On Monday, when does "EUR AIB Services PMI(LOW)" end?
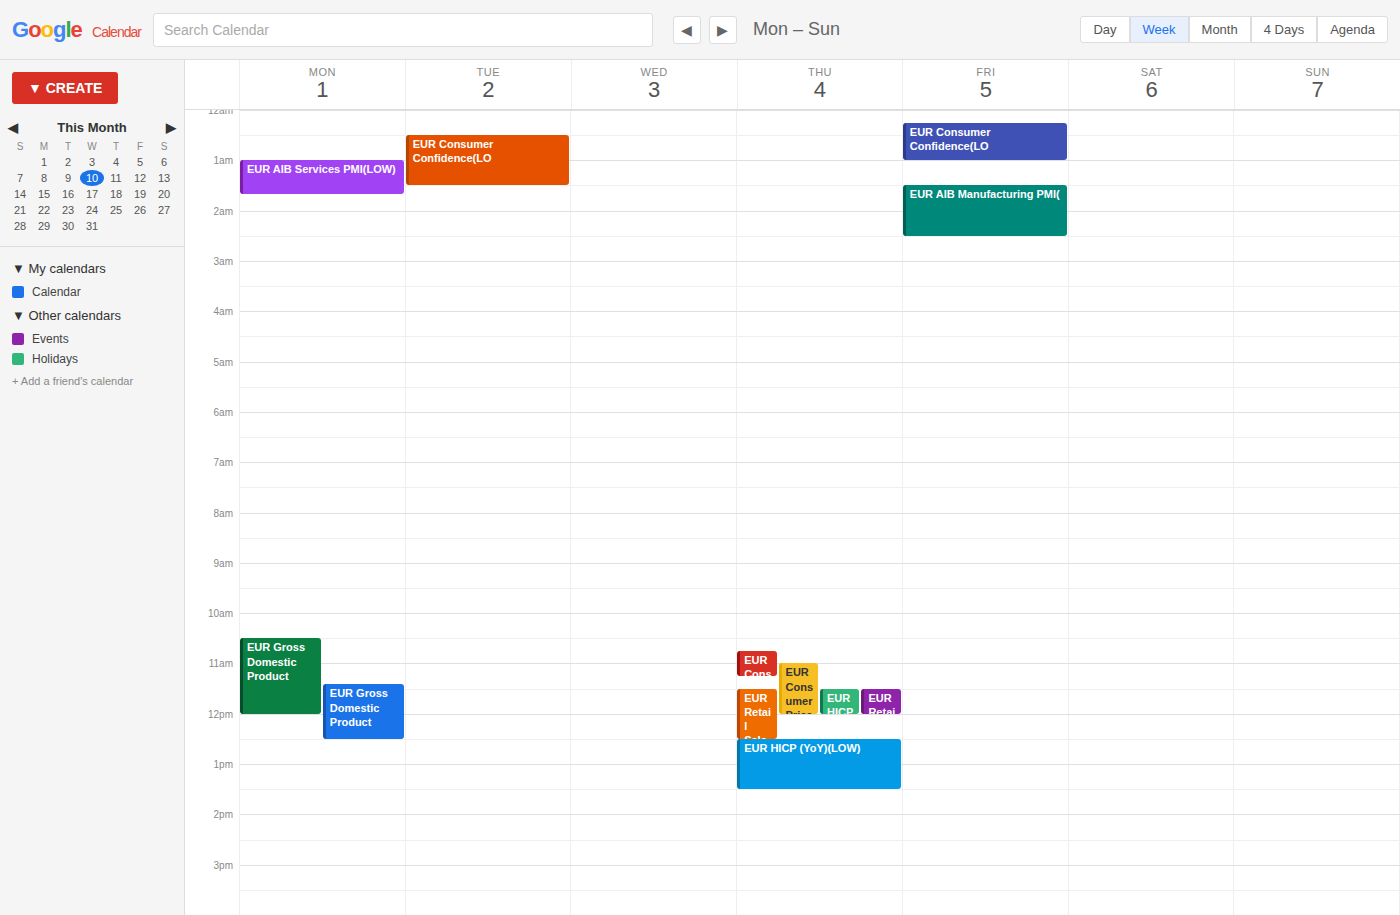
1:40 AM